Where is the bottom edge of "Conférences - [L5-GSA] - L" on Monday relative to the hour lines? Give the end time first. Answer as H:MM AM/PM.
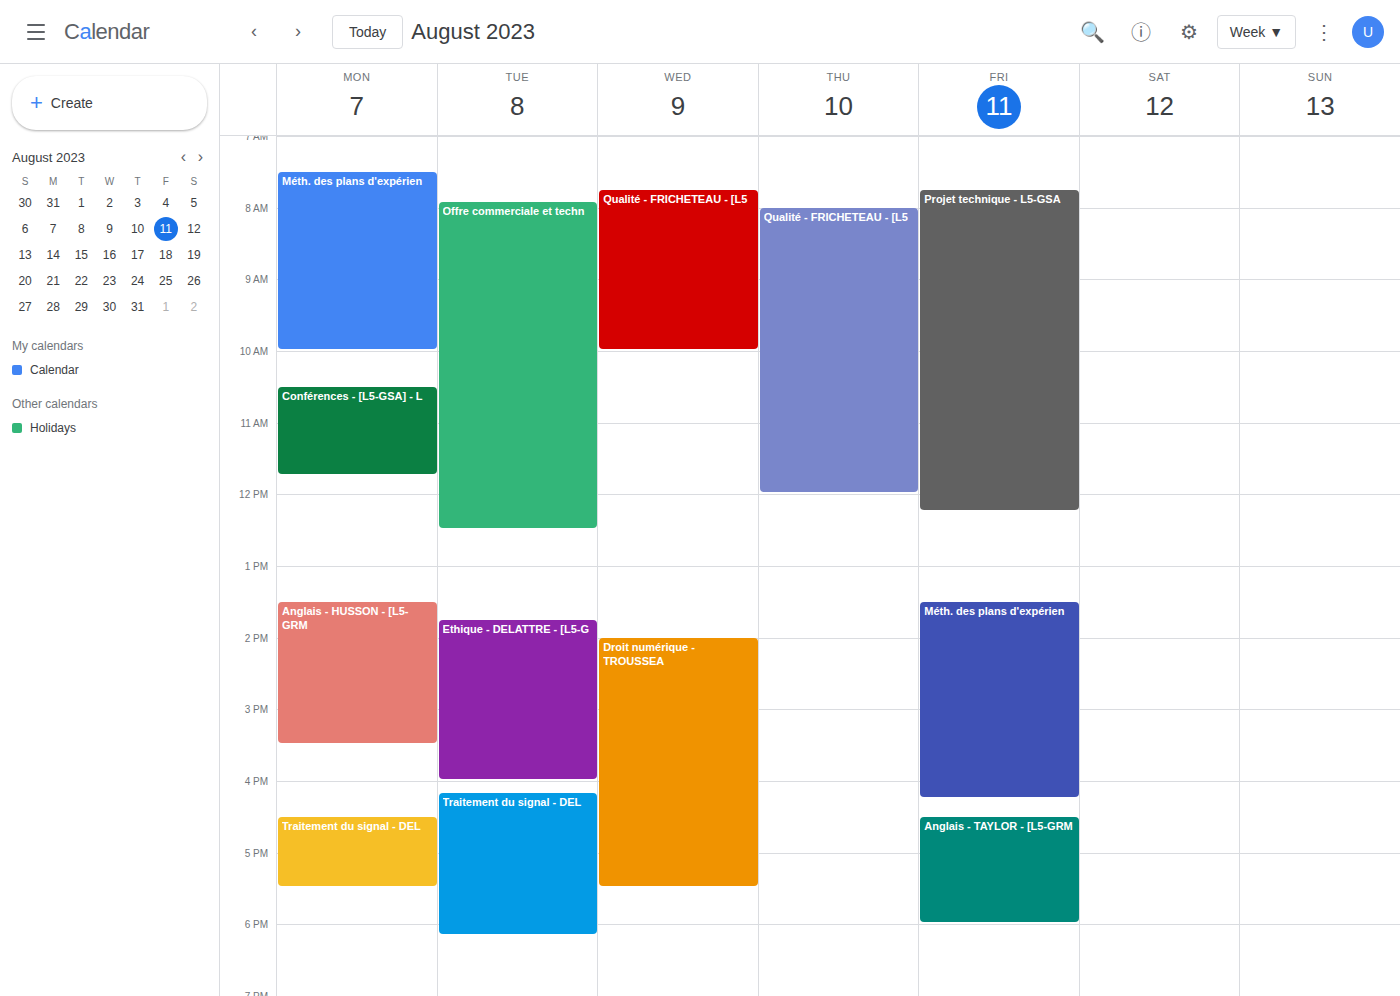
11:45 AM -- neither: three quarters of the way from the 11 AM line to the 12 PM line.